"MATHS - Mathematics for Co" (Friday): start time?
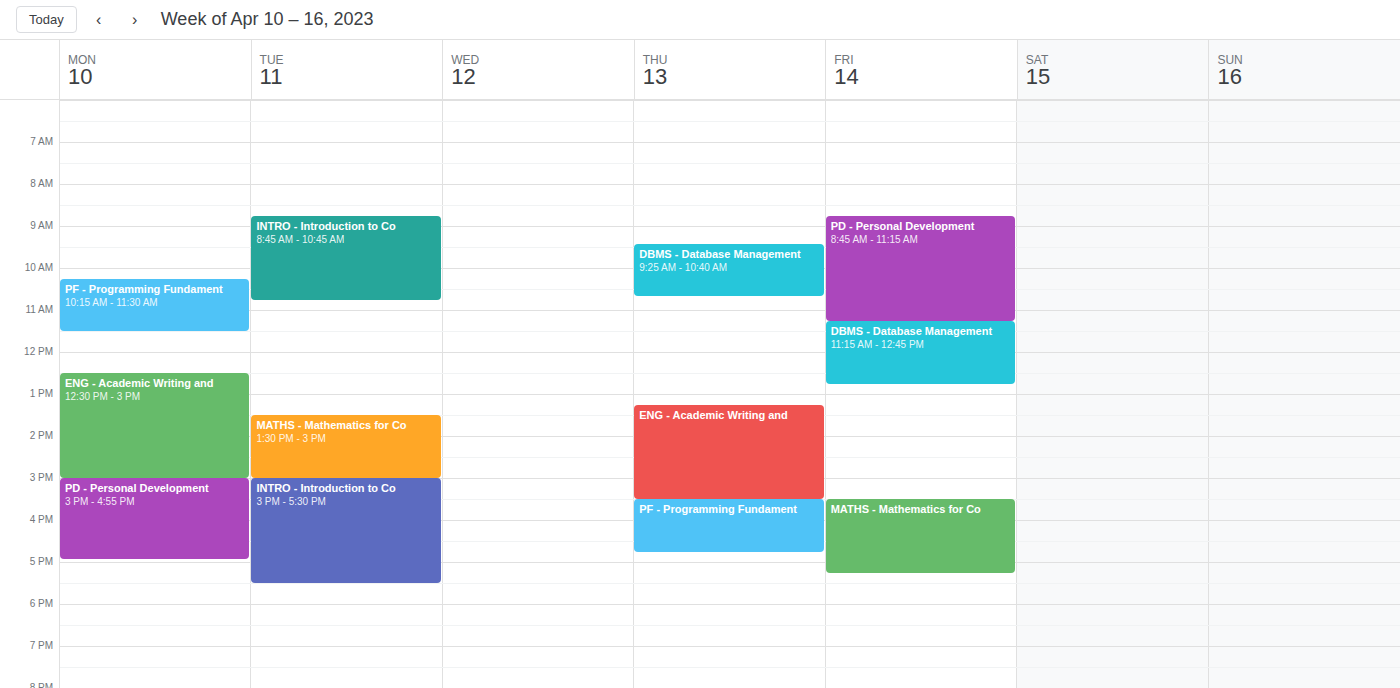
3:30 PM